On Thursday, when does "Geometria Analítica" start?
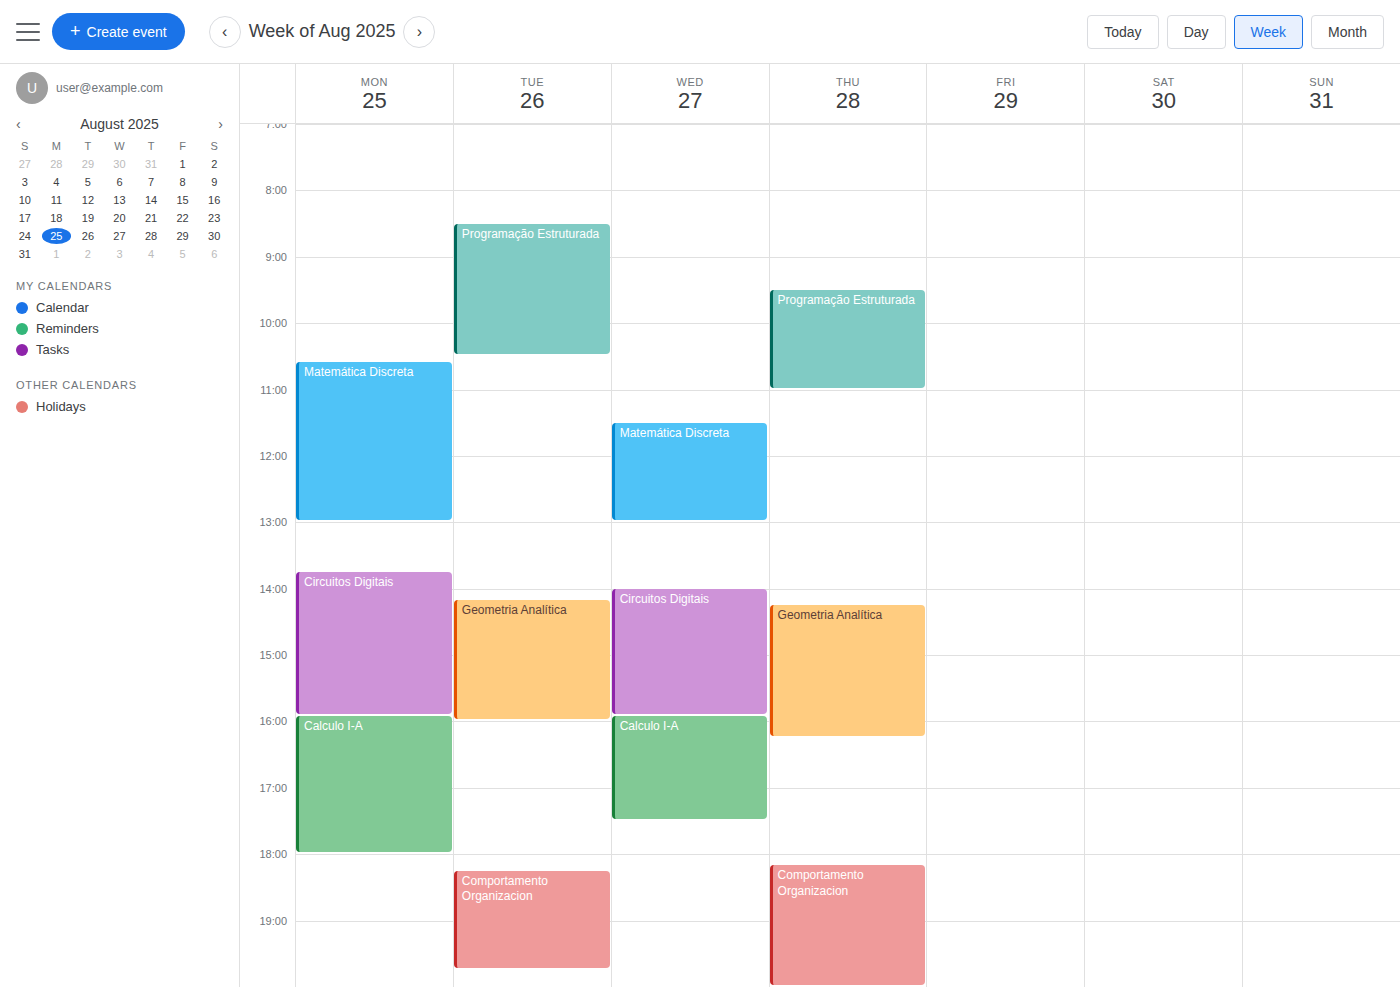
2:15 PM